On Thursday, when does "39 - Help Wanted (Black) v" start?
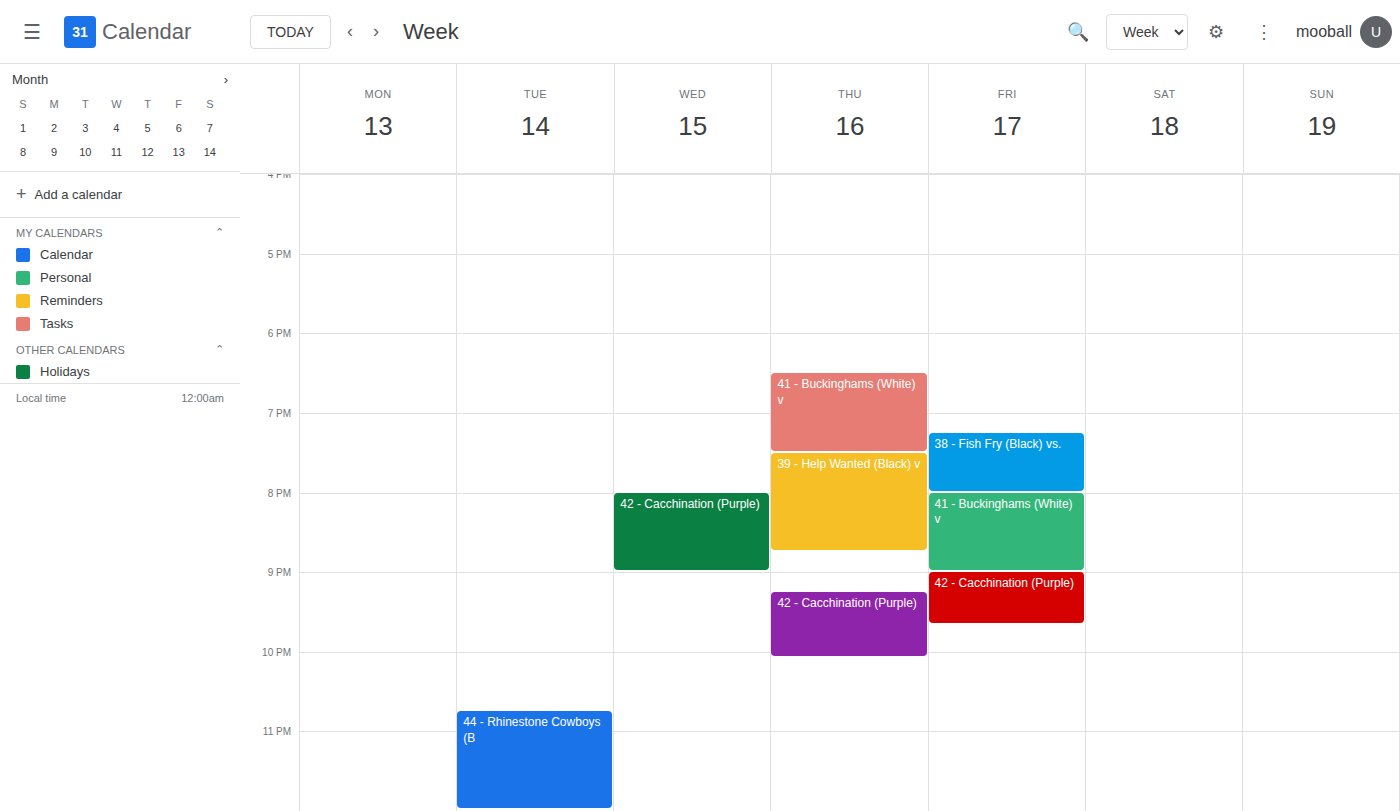
7:30 PM